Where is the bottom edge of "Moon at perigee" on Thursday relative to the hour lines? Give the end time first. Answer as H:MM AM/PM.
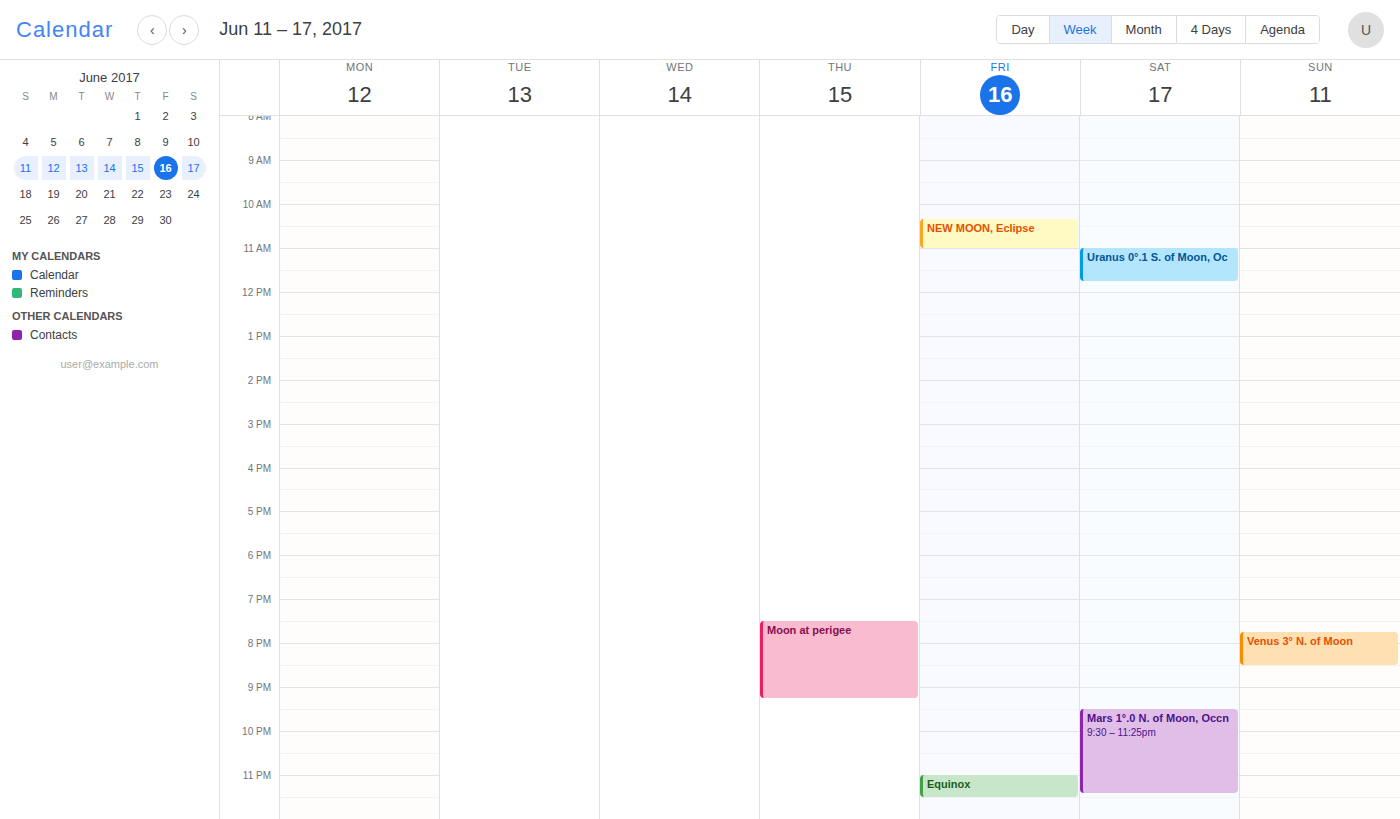
9:15 PM -- neither: a quarter of the way from the 9 PM line to the 10 PM line.